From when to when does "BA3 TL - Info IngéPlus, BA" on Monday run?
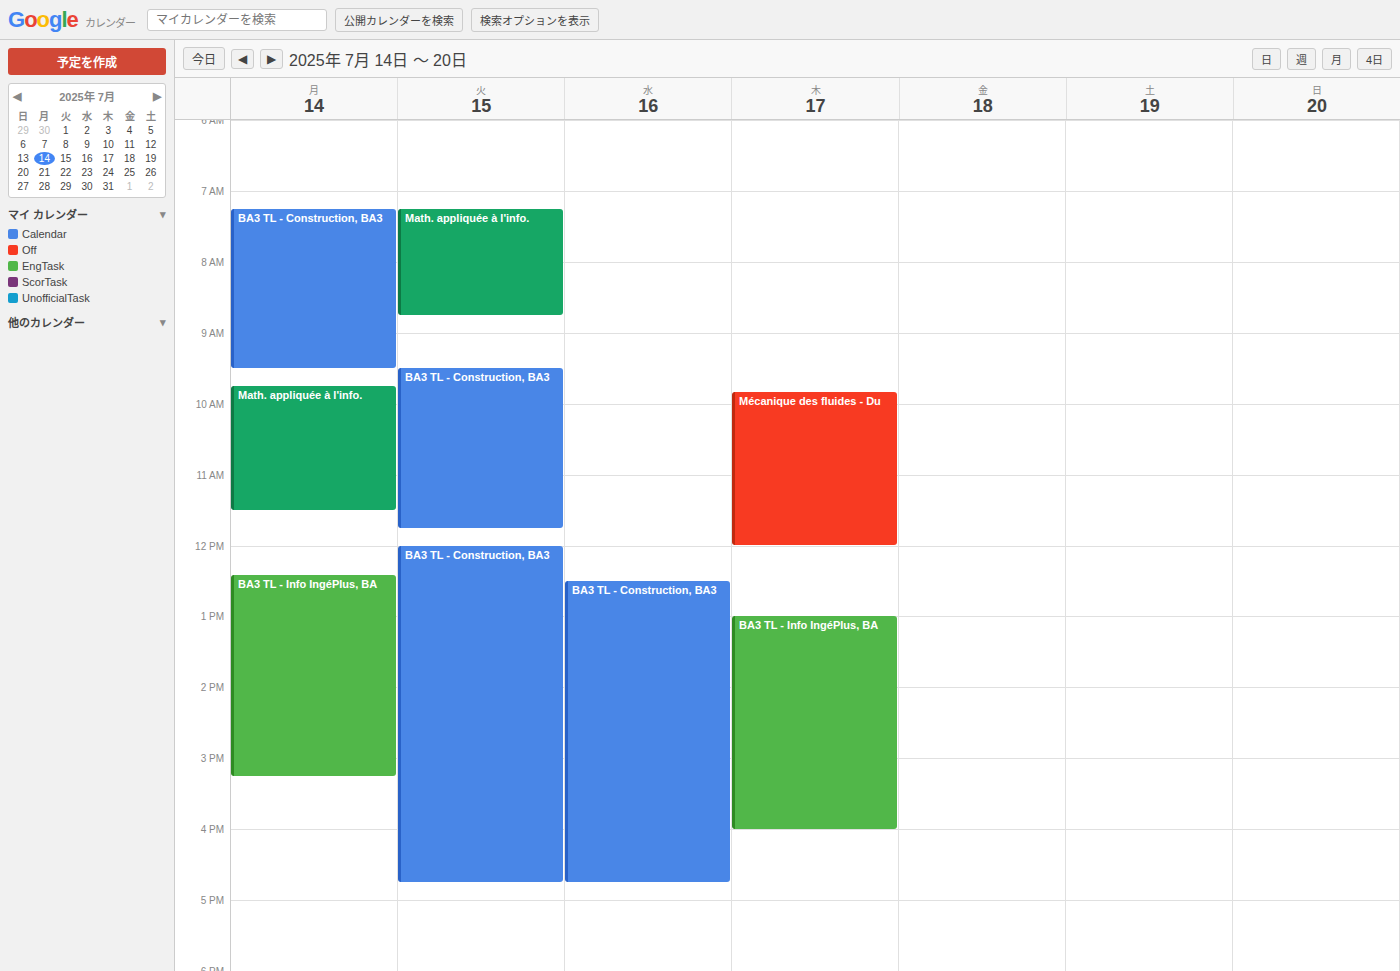
12:25 PM to 3:15 PM